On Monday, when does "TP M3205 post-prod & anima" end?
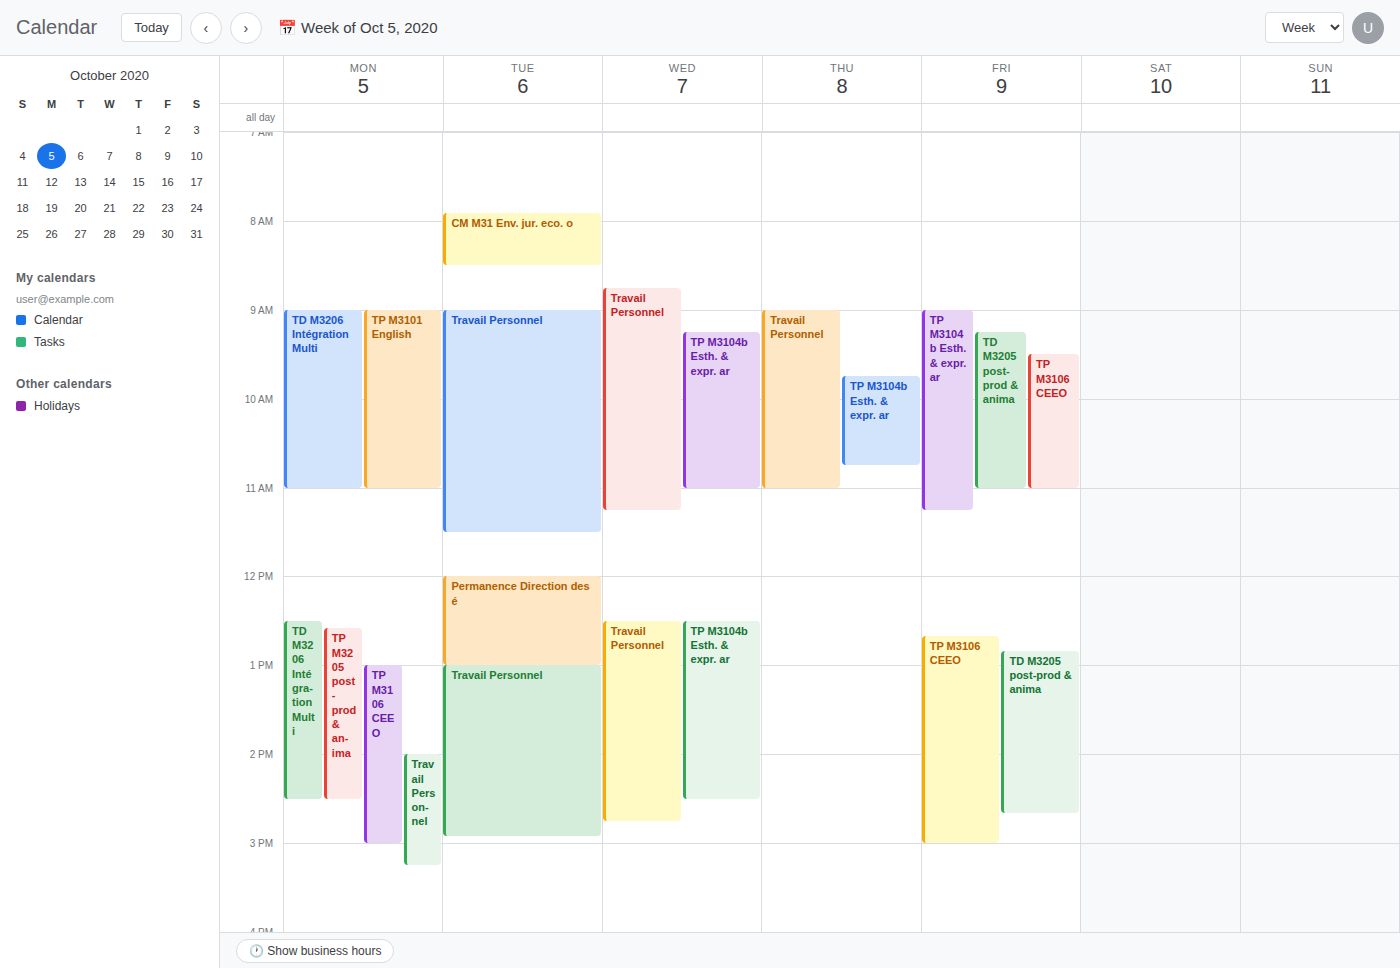
2:30 PM